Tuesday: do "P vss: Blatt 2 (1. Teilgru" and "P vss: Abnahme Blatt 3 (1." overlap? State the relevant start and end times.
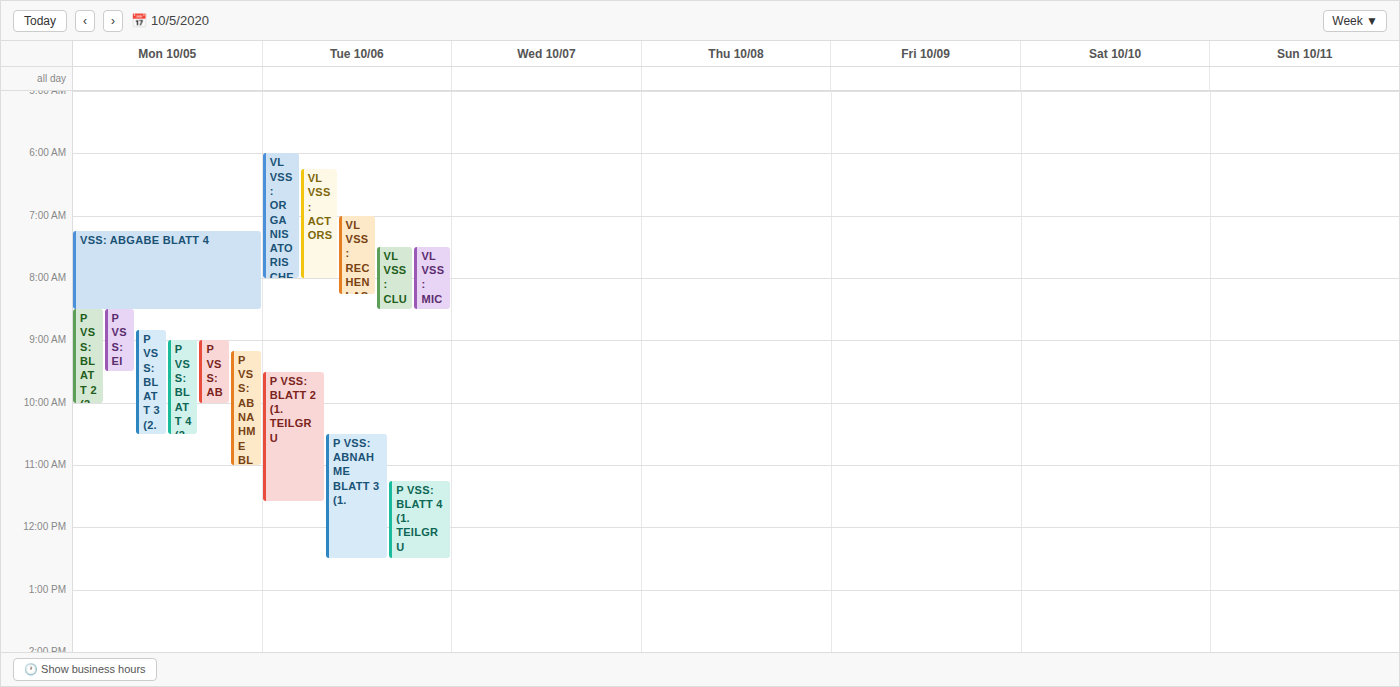
"P vss: Abnahme Blatt 3 (1." starts at 10:30, before "P vss: Blatt 2 (1. Teilgru" ends at 11:35 -- they overlap.